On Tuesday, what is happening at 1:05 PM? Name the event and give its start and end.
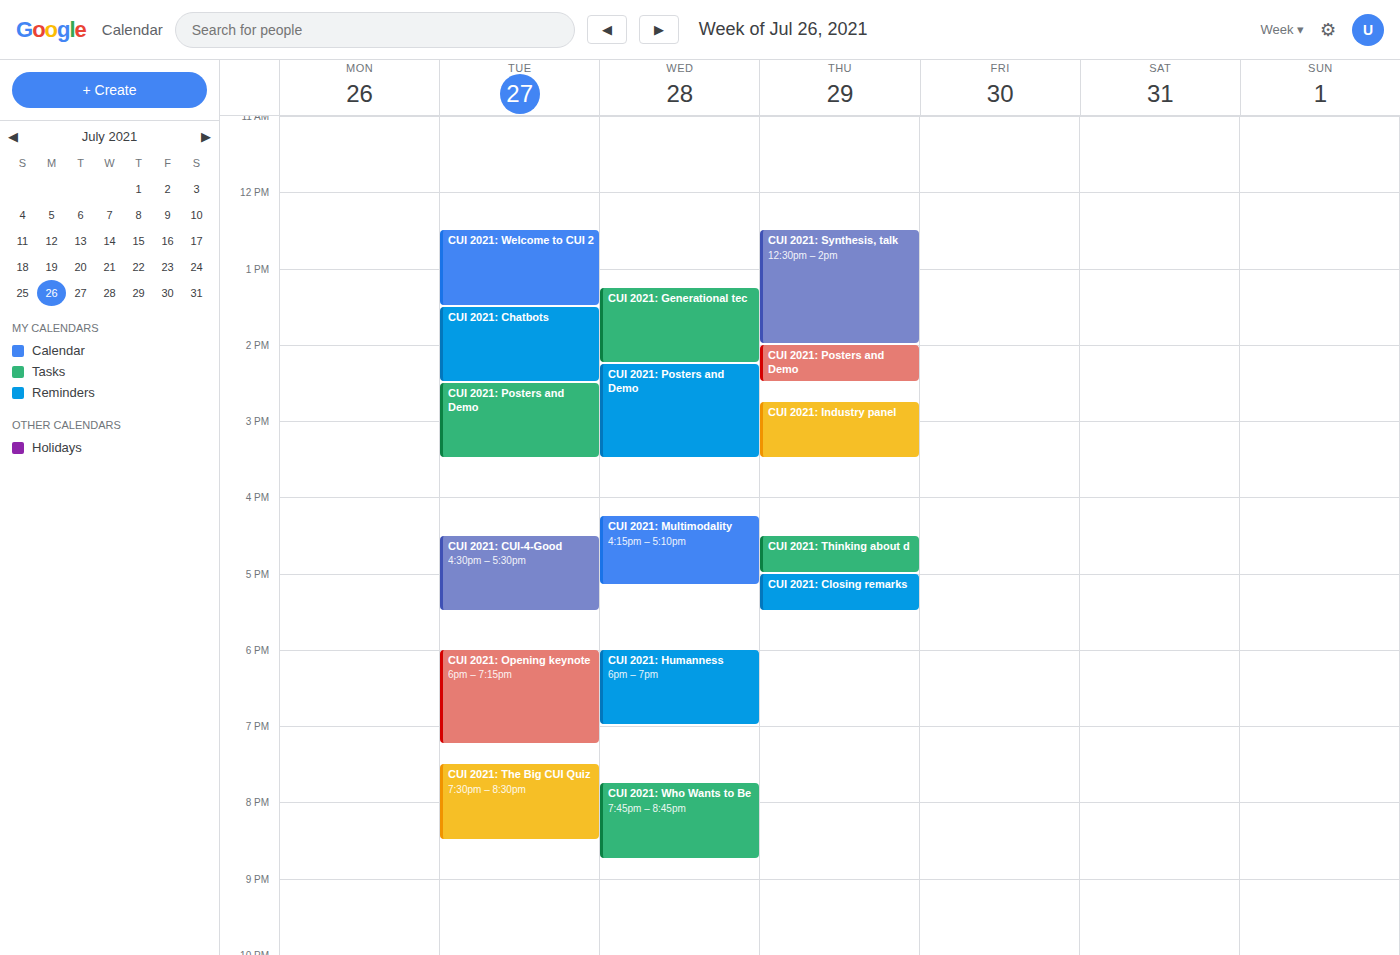
"CUI 2021: Welcome to CUI 2", 12:30 PM to 1:30 PM